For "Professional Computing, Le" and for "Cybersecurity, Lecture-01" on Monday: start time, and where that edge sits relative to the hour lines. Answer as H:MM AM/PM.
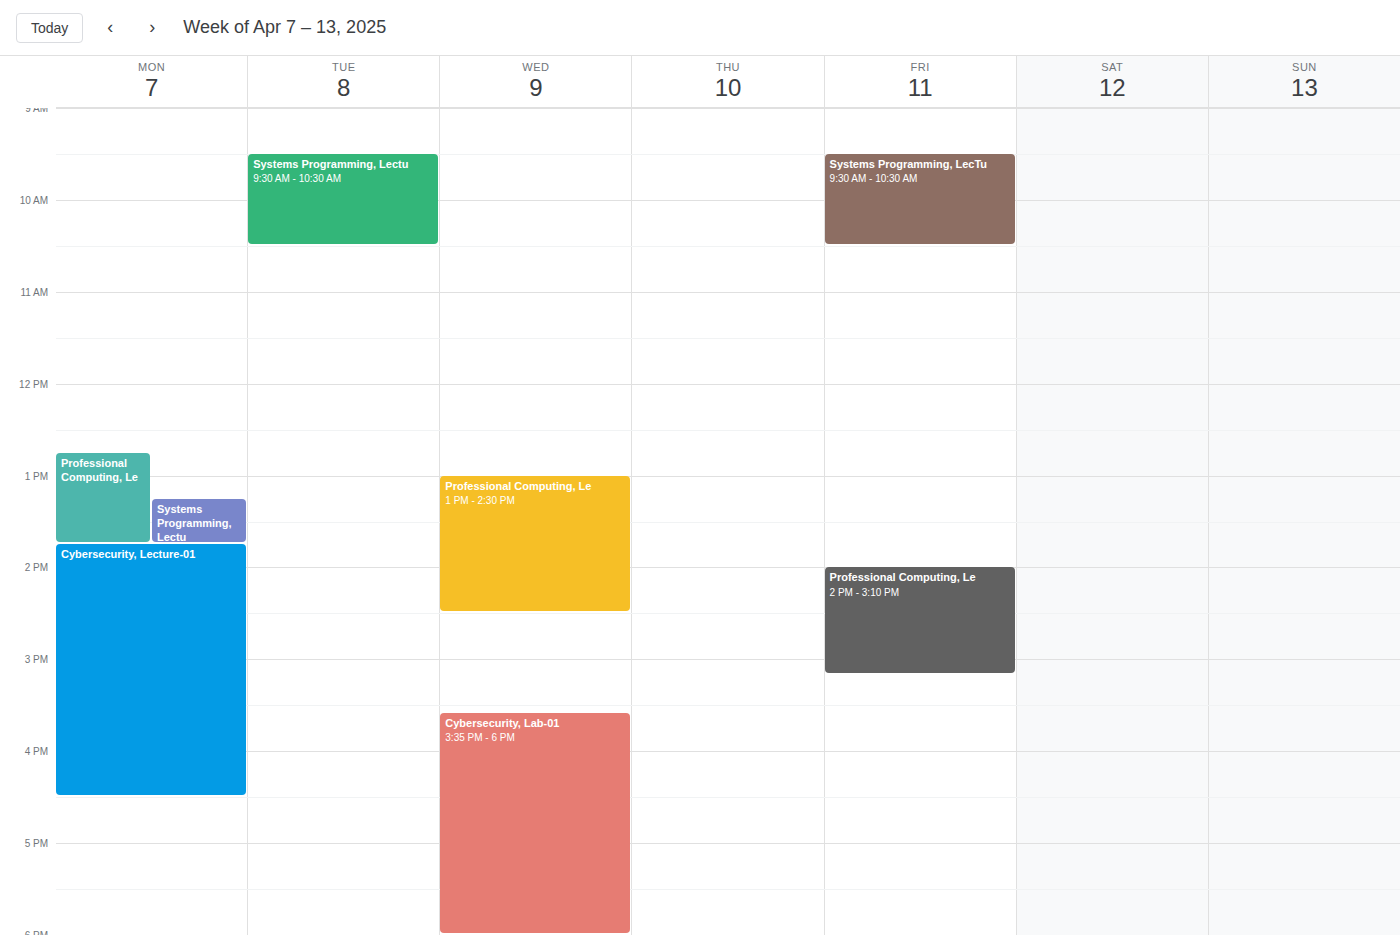
"Professional Computing, Le": 12:45 PM, neither: three quarters of the way from the 12 PM line to the 1 PM line. "Cybersecurity, Lecture-01": 1:45 PM, neither: three quarters of the way from the 1 PM line to the 2 PM line.